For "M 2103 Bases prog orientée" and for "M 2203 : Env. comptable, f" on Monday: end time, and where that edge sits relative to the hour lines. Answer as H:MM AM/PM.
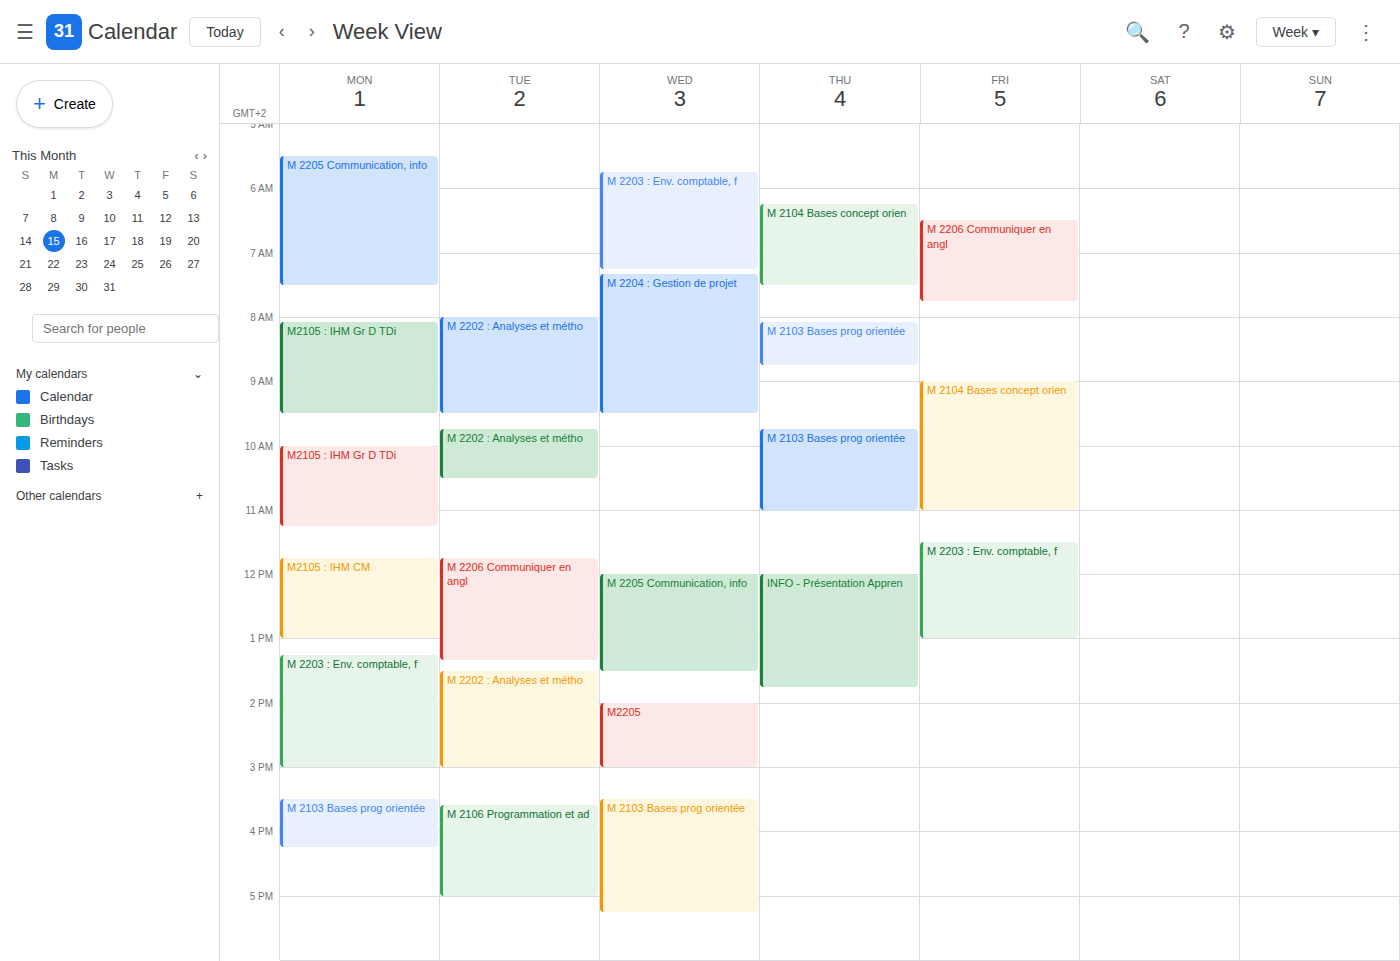
"M 2103 Bases prog orientée": 4:15 PM, neither: a quarter of the way from the 4 PM line to the 5 PM line. "M 2203 : Env. comptable, f": 3:00 PM, exactly on the 3 PM line.